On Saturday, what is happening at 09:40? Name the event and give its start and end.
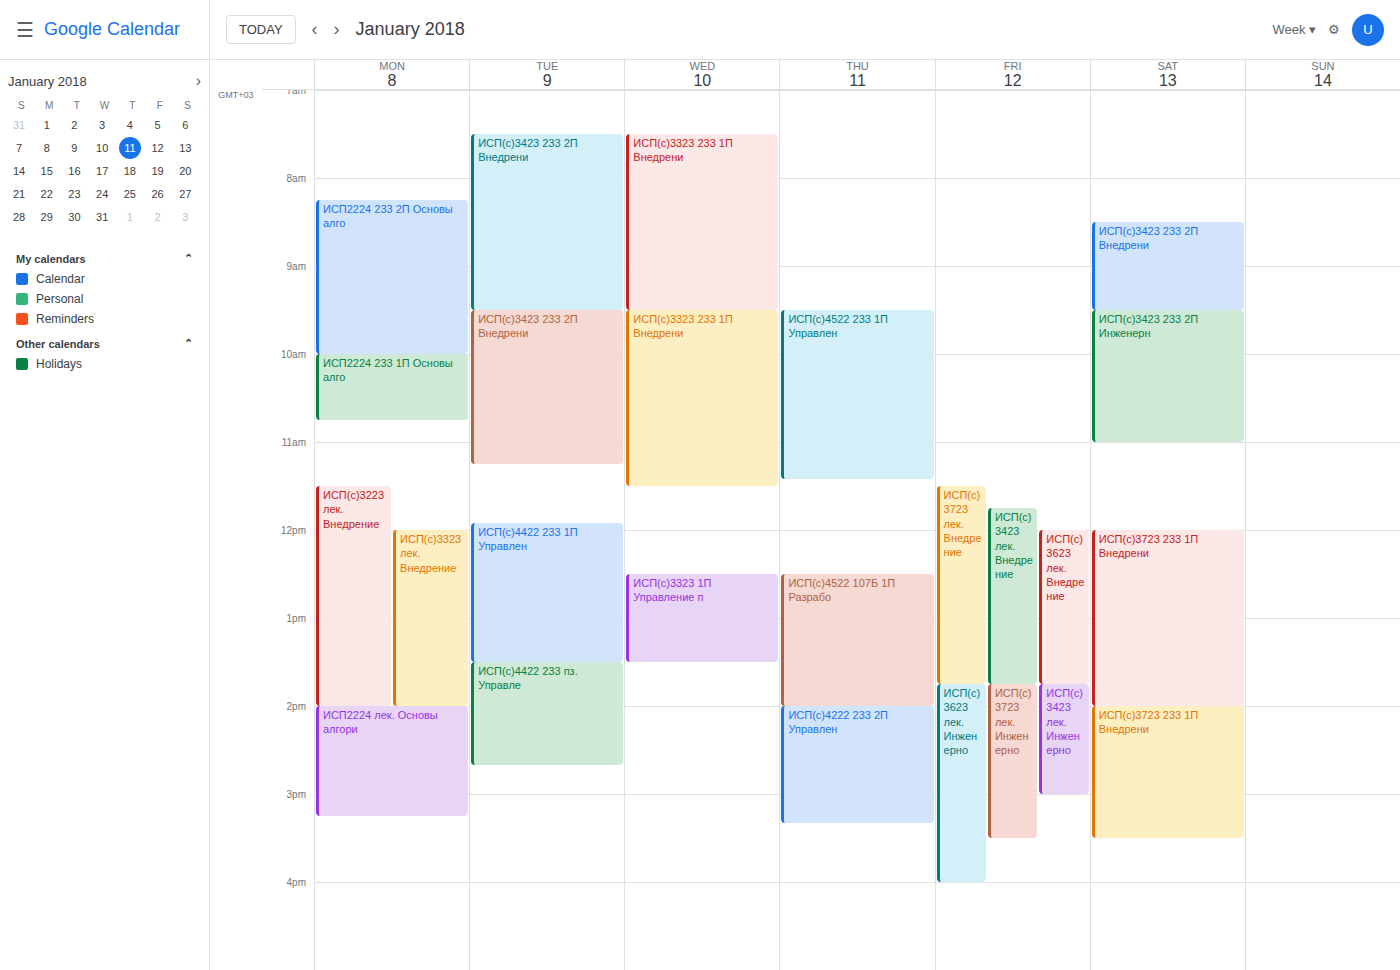
"ИСП(с)3423 233 2П Инженерн", 09:30 to 11:00